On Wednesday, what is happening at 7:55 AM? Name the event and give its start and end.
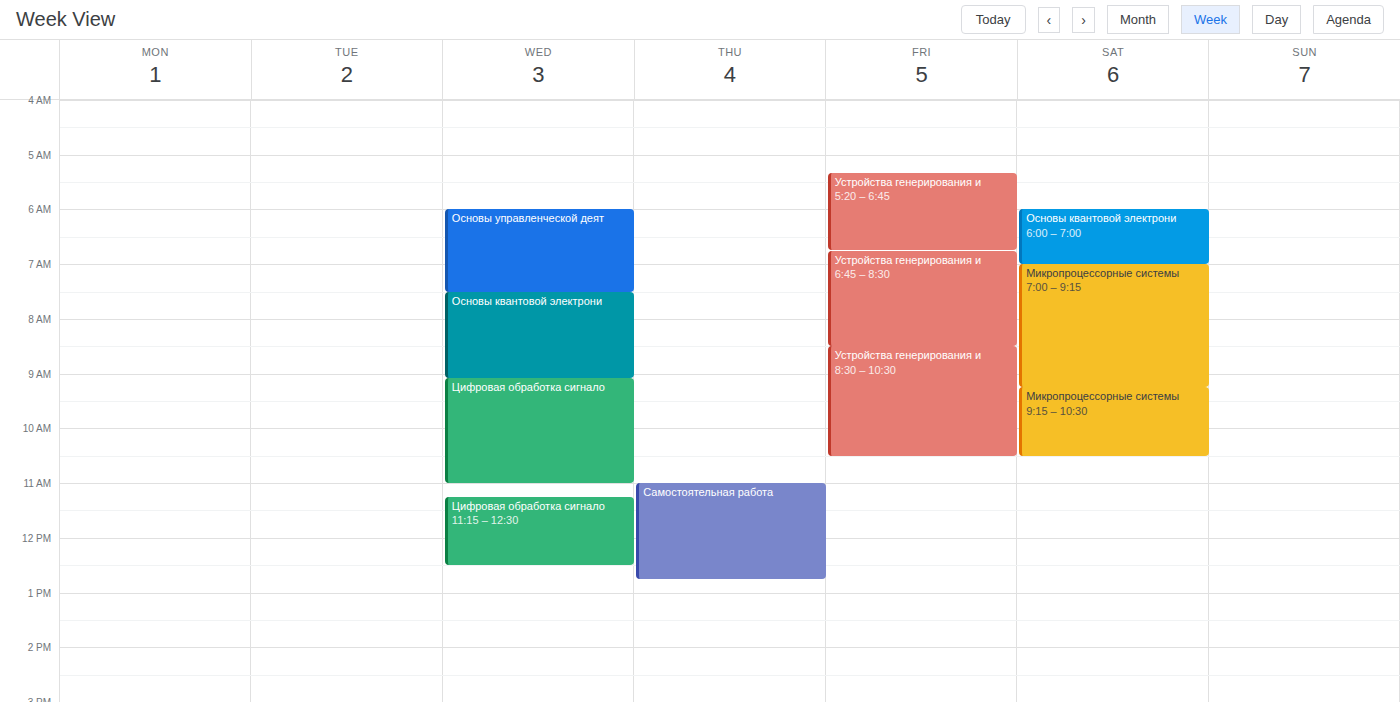
"Основы квантовой электрони", 7:30 AM to 9:05 AM